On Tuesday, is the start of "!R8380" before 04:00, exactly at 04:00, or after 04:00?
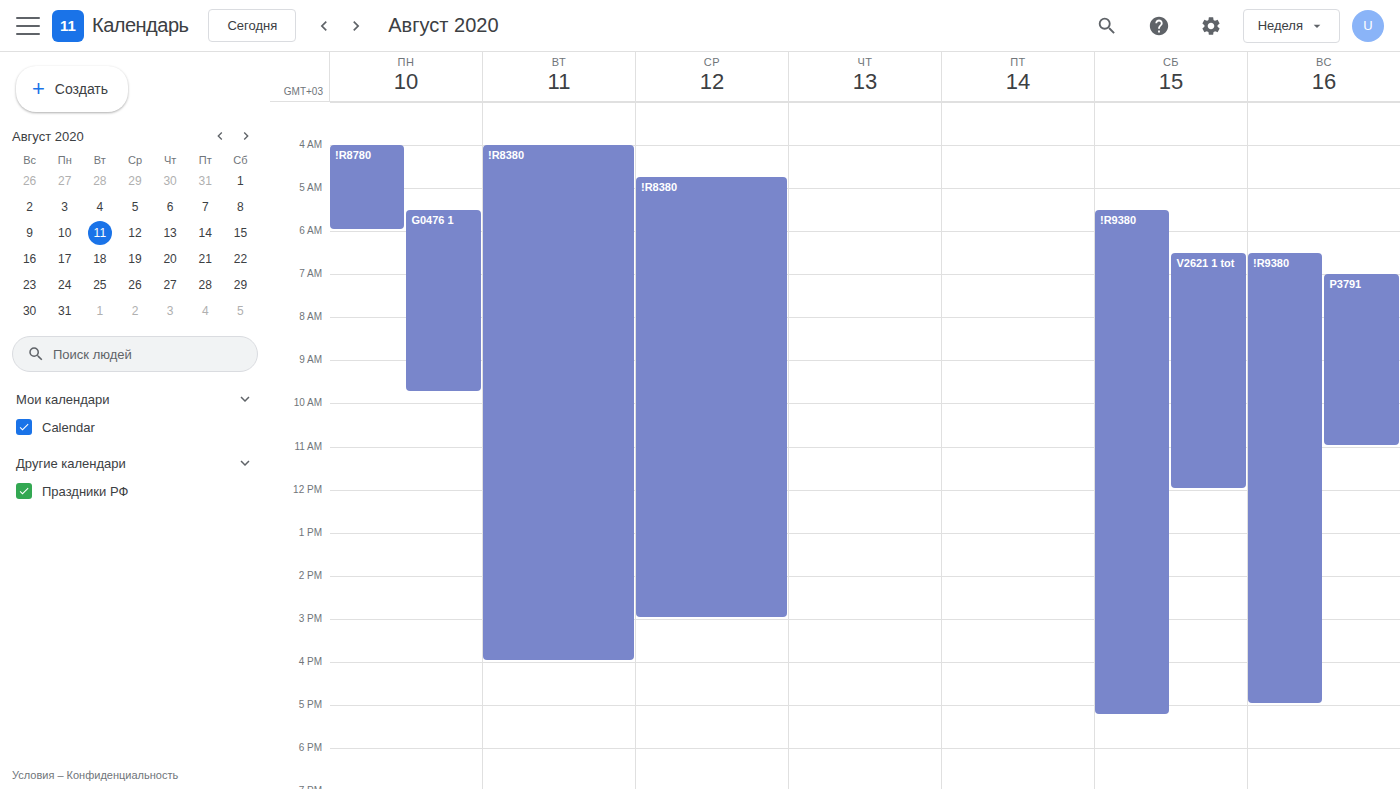
04:00 -- exactly at 04:00, on the 04:00 line.